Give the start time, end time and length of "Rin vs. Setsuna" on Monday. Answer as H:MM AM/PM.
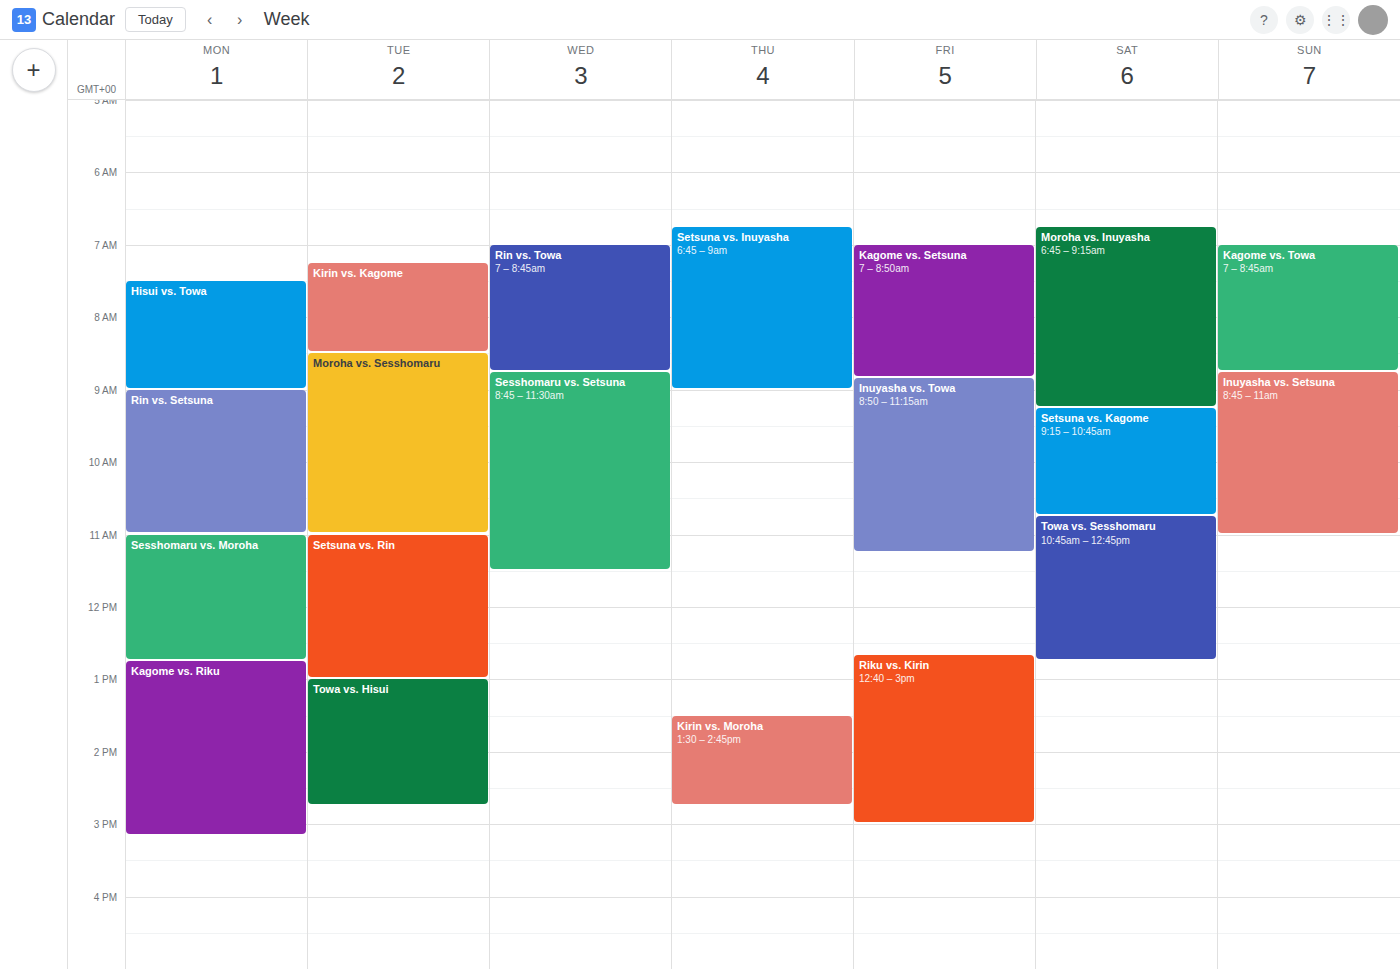
9:00 AM to 11:00 AM, 2 hours